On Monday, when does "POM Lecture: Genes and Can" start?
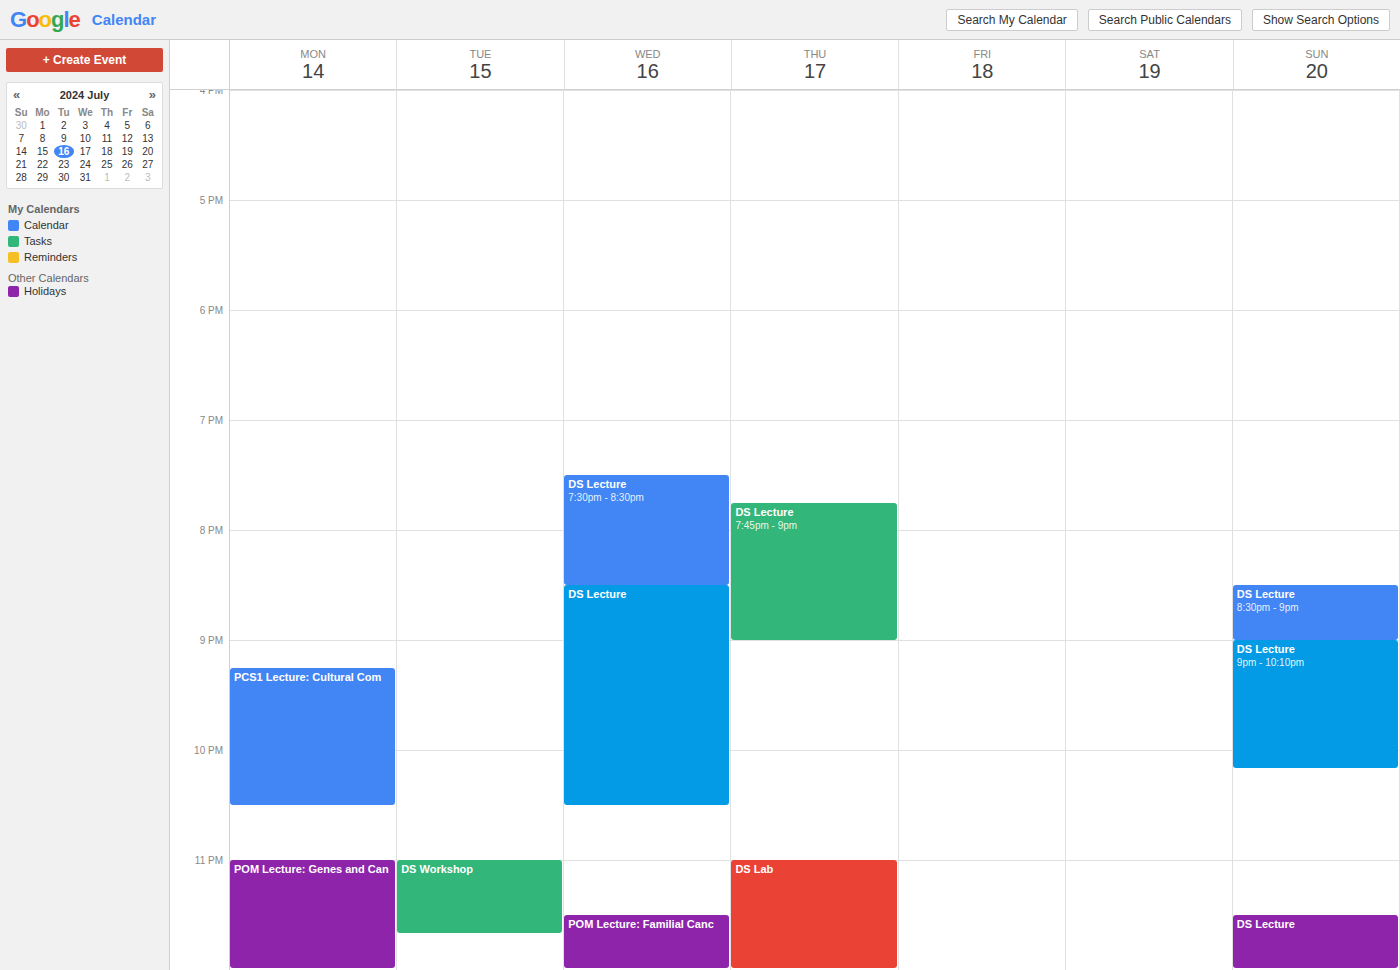
23:00